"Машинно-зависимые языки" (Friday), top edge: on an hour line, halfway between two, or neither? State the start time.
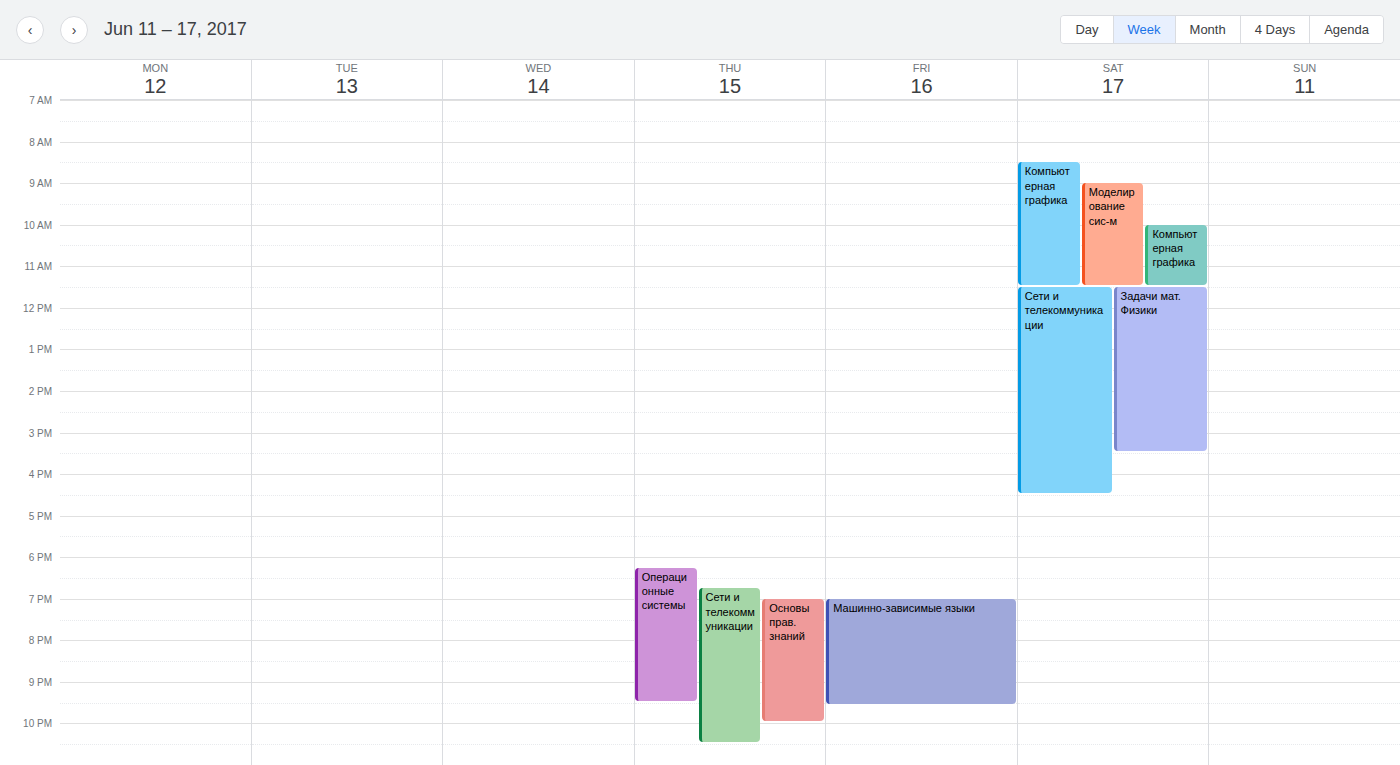
7:00 PM -- exactly on the 7 PM line.